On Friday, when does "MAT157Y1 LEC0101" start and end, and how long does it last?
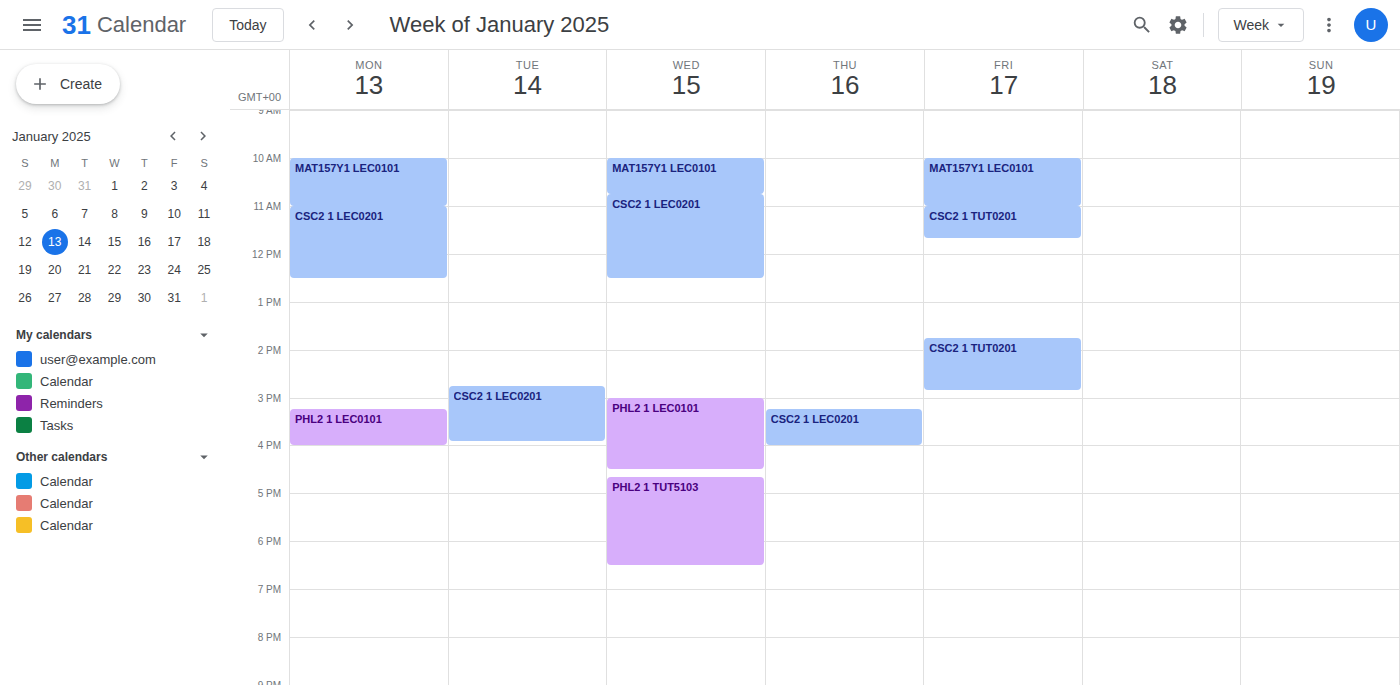
10:00 to 11:00, 1 hour